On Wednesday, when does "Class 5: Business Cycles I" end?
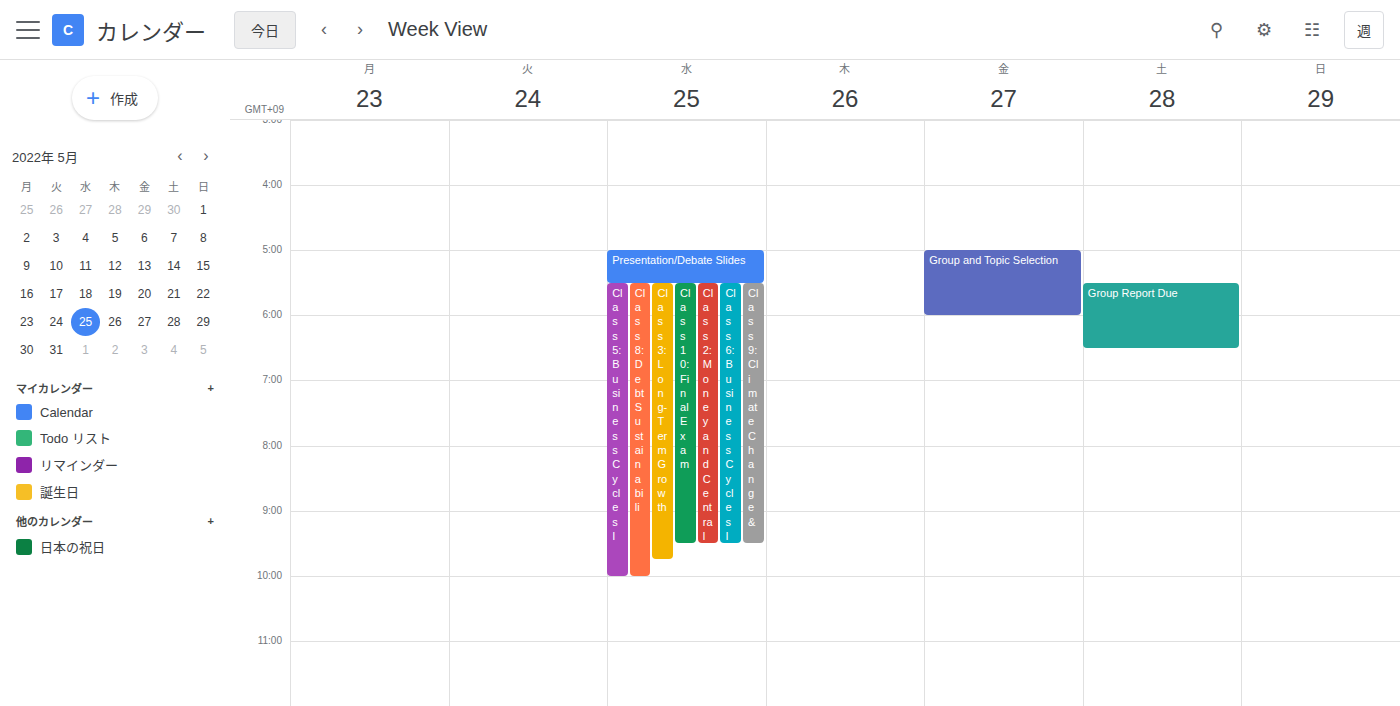
10:00 PM